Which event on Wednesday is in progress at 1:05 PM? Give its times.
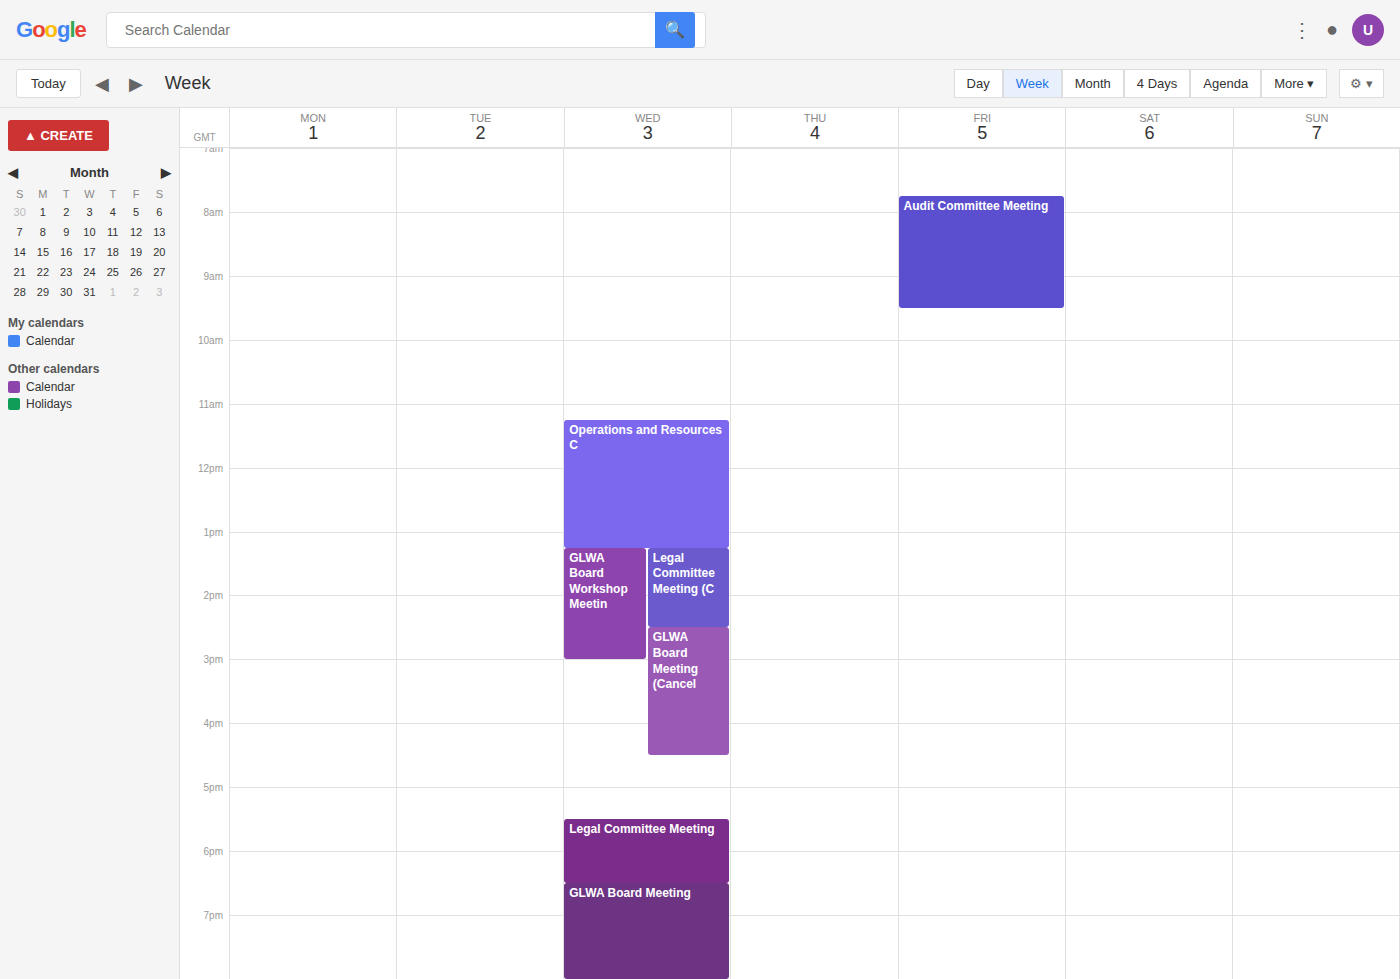
"Operations and Resources C", 11:15 AM to 1:15 PM